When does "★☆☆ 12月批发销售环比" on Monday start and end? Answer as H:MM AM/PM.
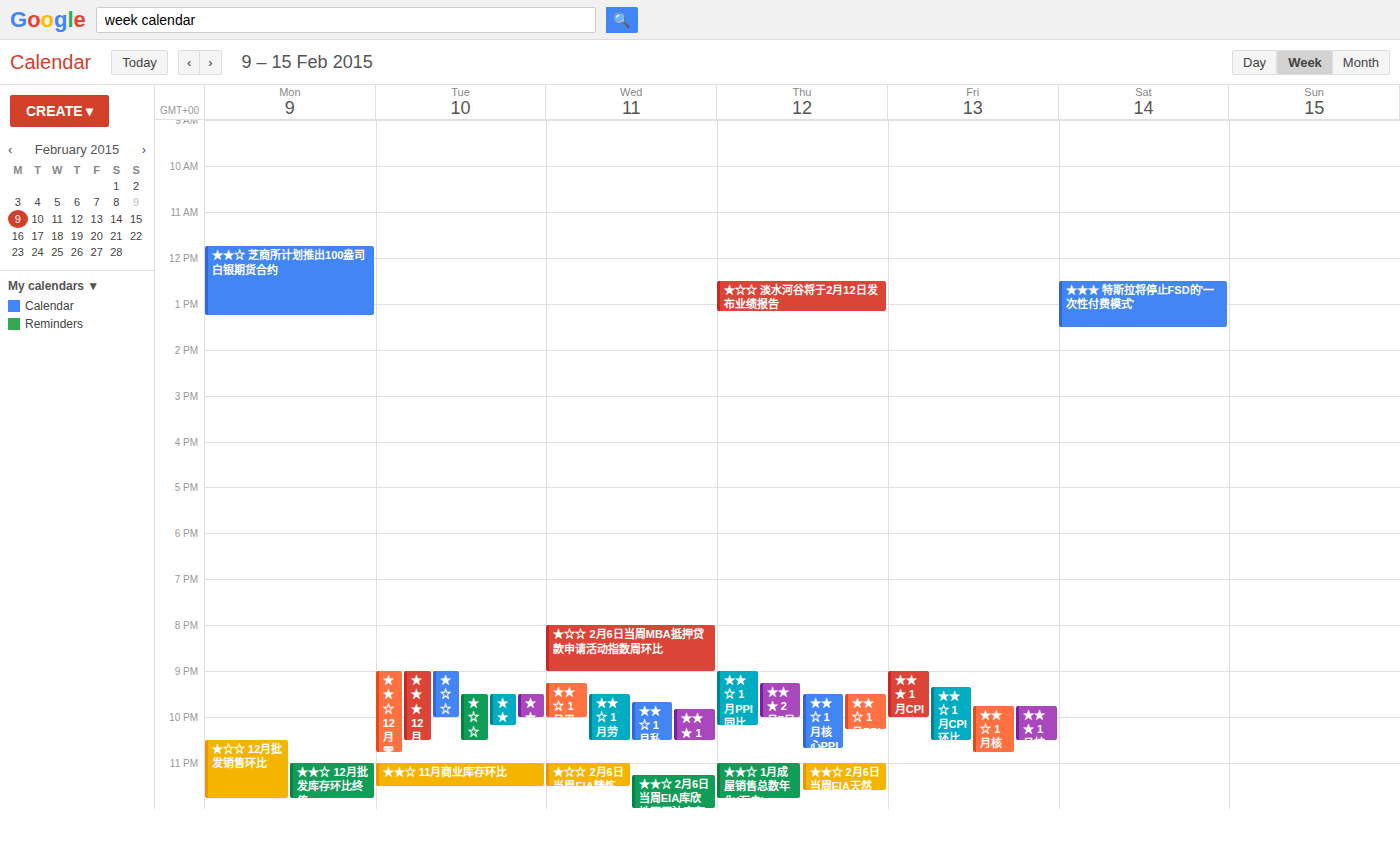
10:30 PM to 11:45 PM